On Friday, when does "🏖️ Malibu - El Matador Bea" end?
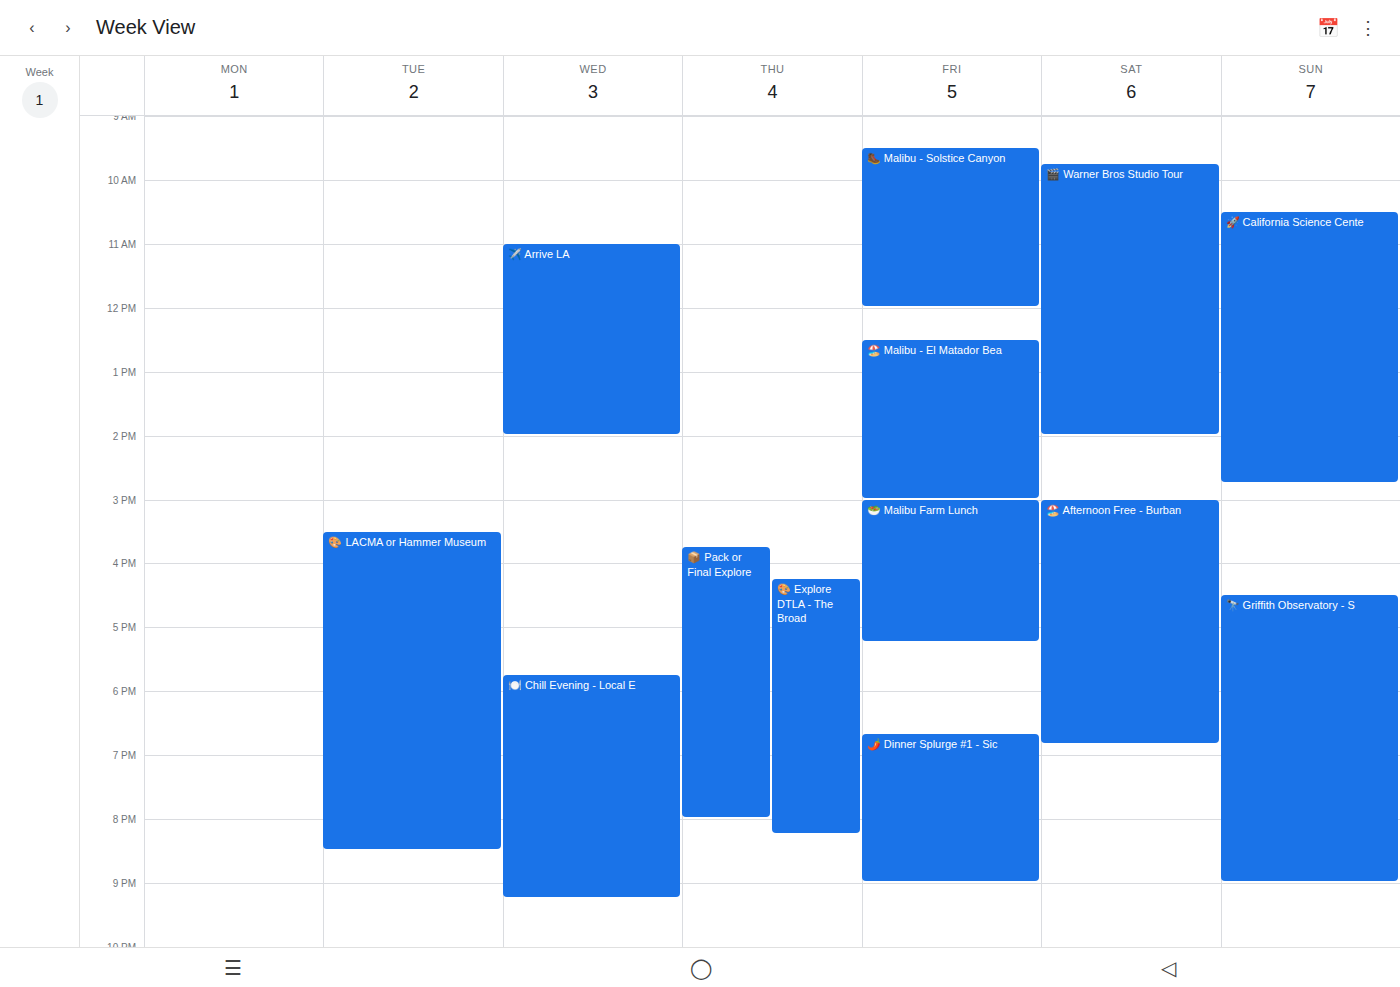
3:00 PM